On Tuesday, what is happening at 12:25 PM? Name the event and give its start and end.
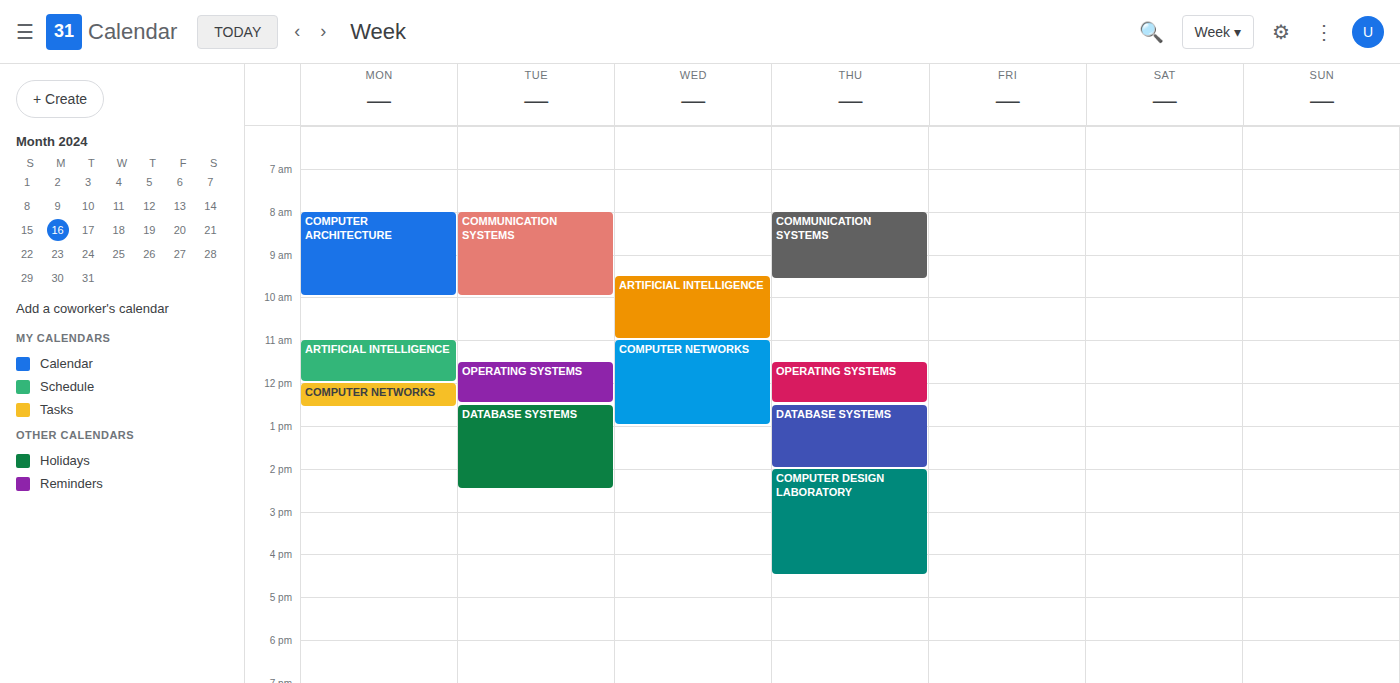
"OPERATING SYSTEMS", 11:30 AM to 12:30 PM